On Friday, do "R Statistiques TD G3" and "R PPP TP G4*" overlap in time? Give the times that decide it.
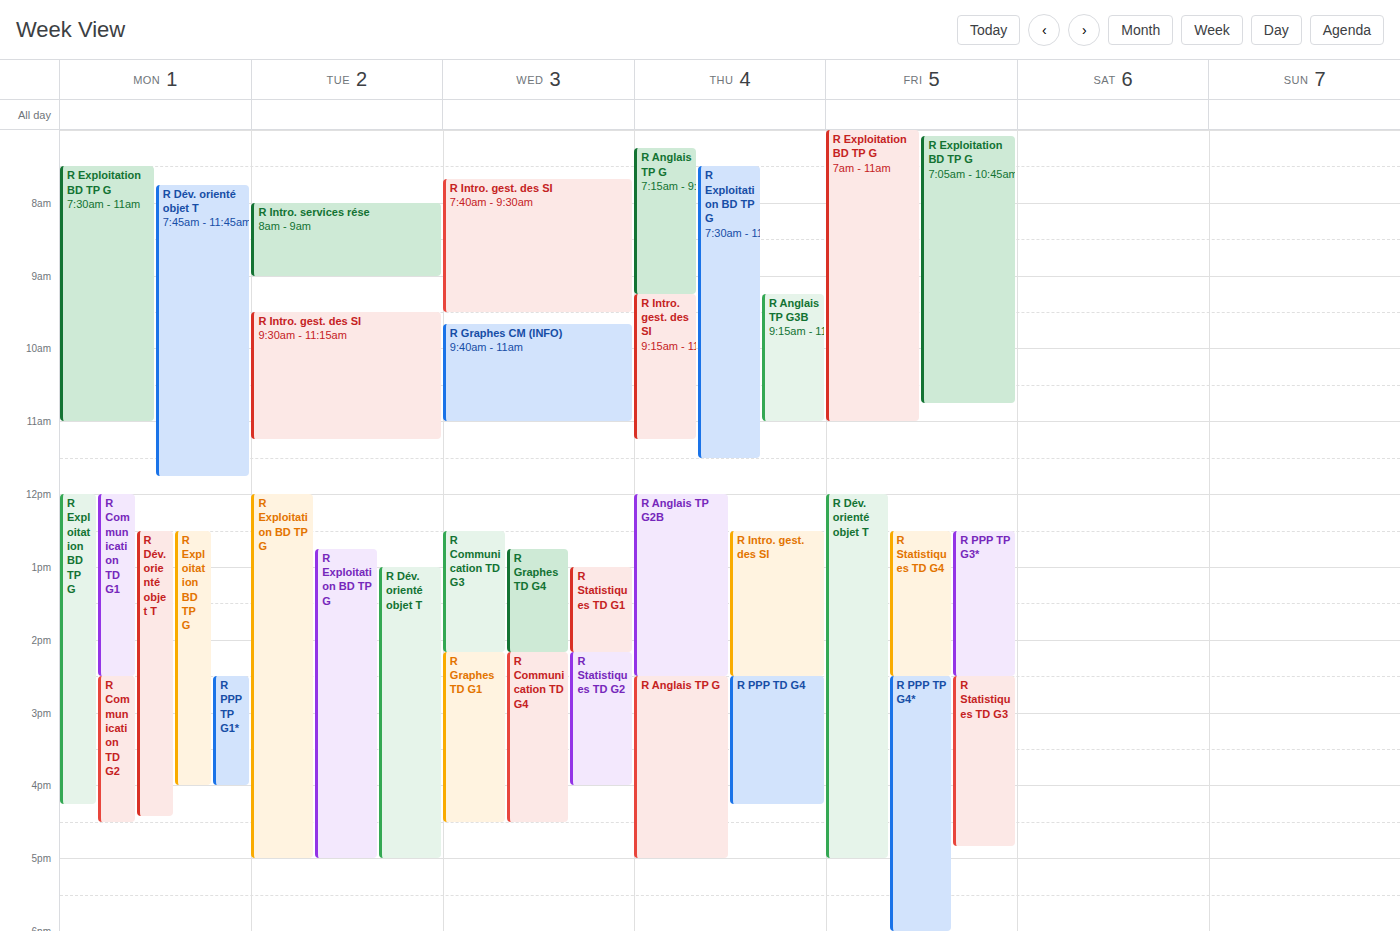
"R Statistiques TD G3" runs 2:30 PM to 4:50 PM, inside "R PPP TP G4*" -- they overlap.